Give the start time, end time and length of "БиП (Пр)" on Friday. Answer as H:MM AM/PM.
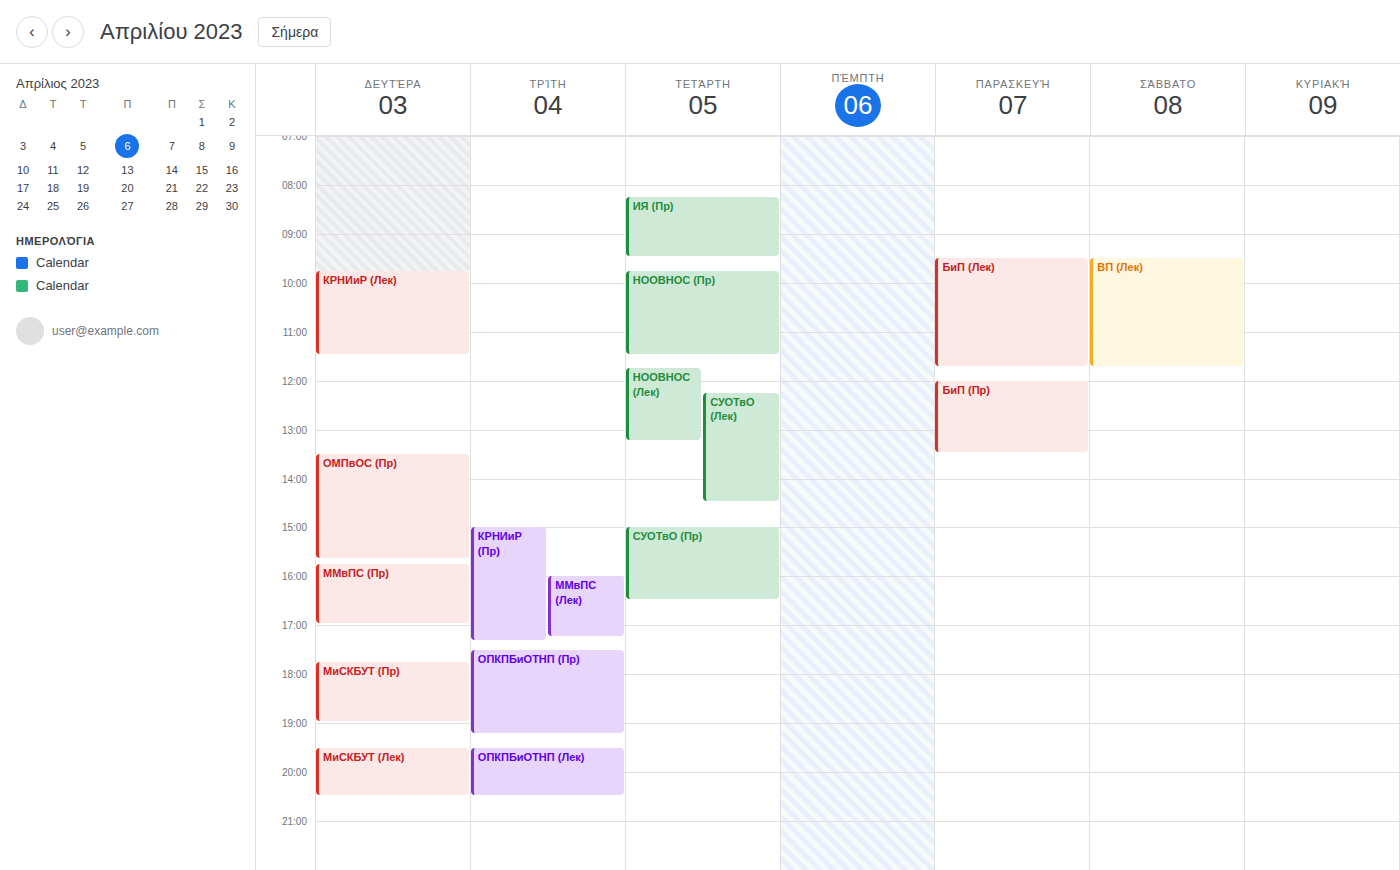
12:00 PM to 1:30 PM, 1 hour 30 minutes